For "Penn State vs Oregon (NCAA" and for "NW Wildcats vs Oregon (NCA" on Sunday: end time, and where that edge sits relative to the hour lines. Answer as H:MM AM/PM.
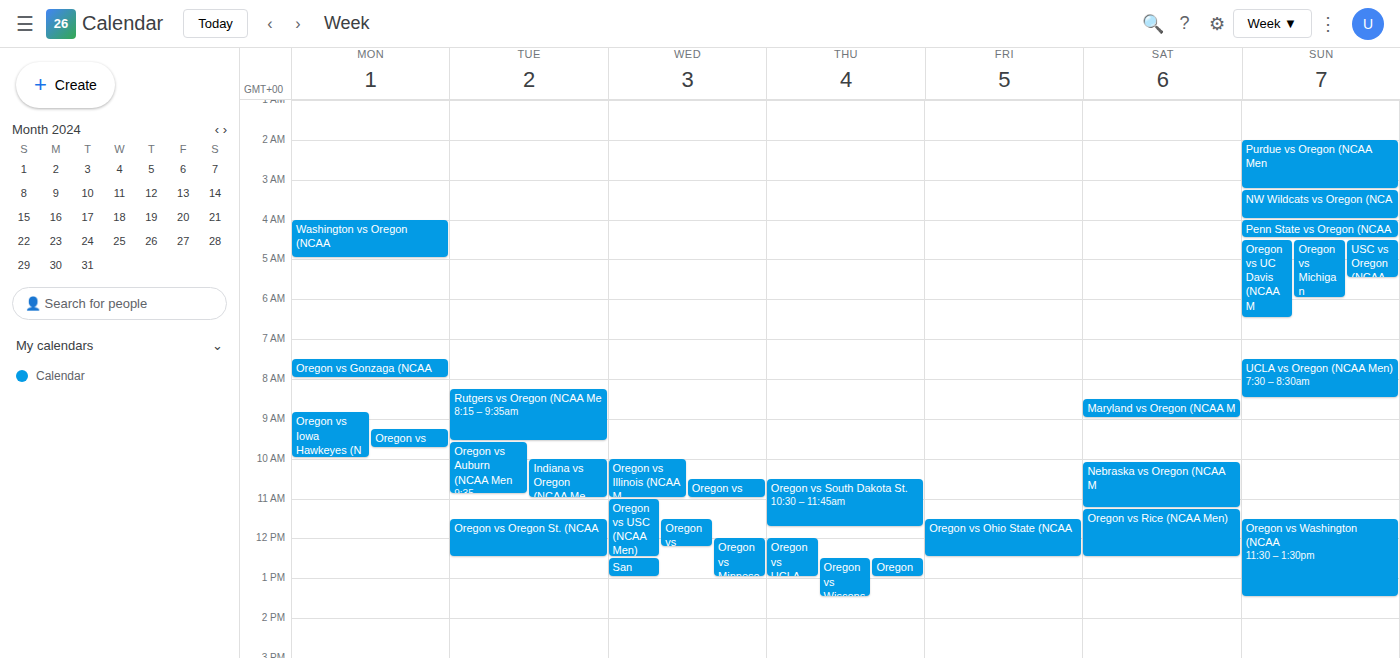
"Penn State vs Oregon (NCAA": 4:30 AM, halfway between the 4 AM and 5 AM lines. "NW Wildcats vs Oregon (NCA": 4:00 AM, exactly on the 4 AM line.